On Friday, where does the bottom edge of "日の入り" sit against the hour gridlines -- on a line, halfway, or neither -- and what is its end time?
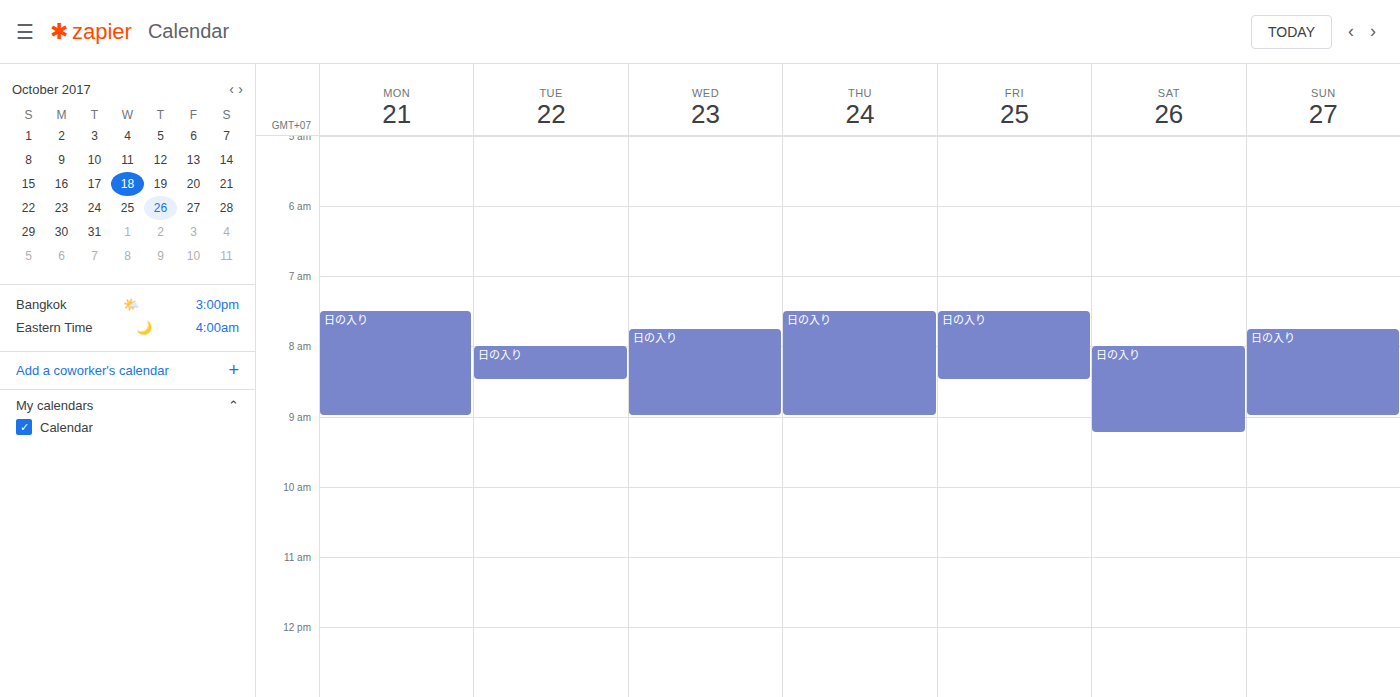
8:30 AM -- halfway between the 8 AM and 9 AM lines.